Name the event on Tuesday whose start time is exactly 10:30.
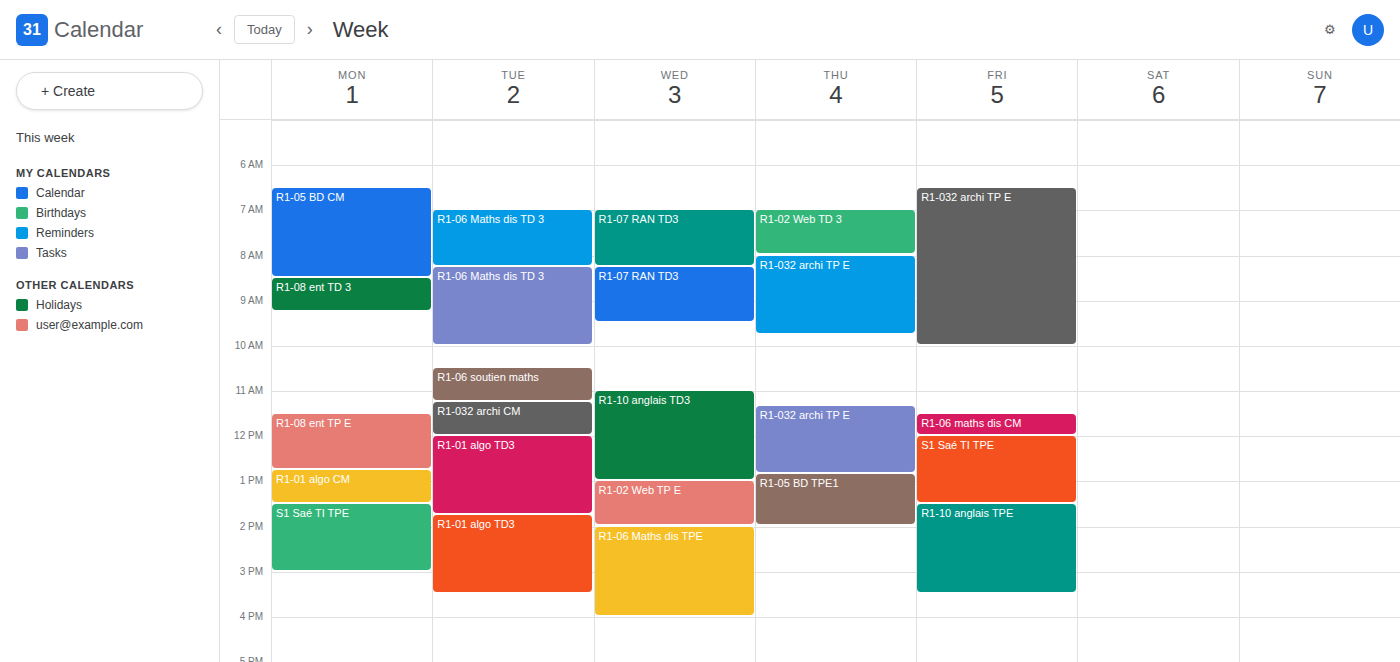
"R1-06 soutien maths"